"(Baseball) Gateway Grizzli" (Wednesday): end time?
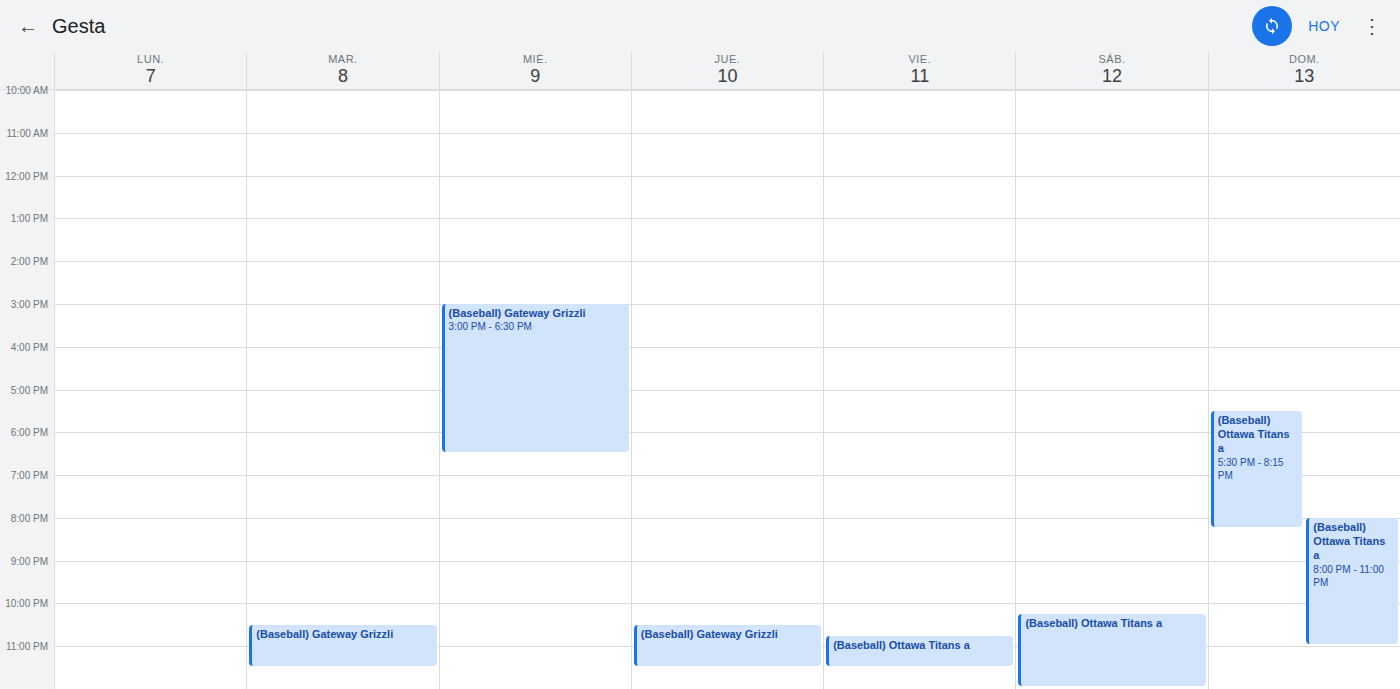
6:30 PM